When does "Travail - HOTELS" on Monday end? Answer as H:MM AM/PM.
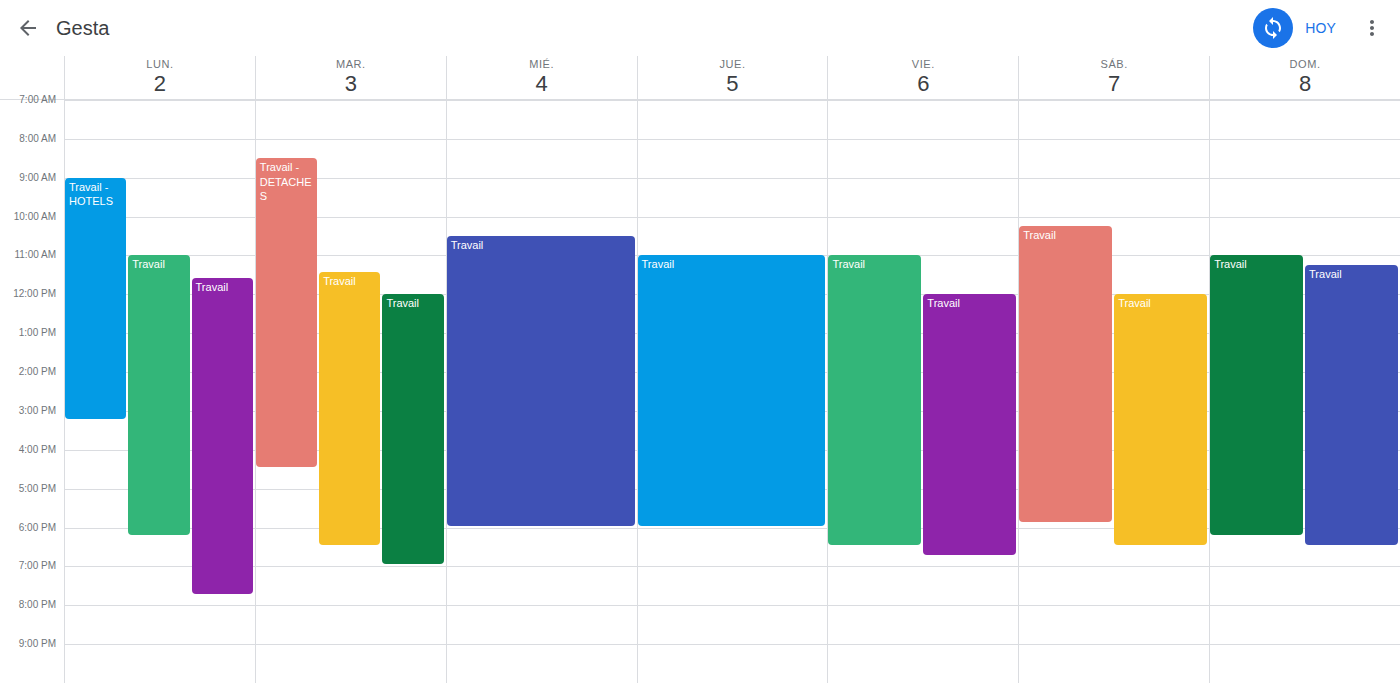
3:15 PM